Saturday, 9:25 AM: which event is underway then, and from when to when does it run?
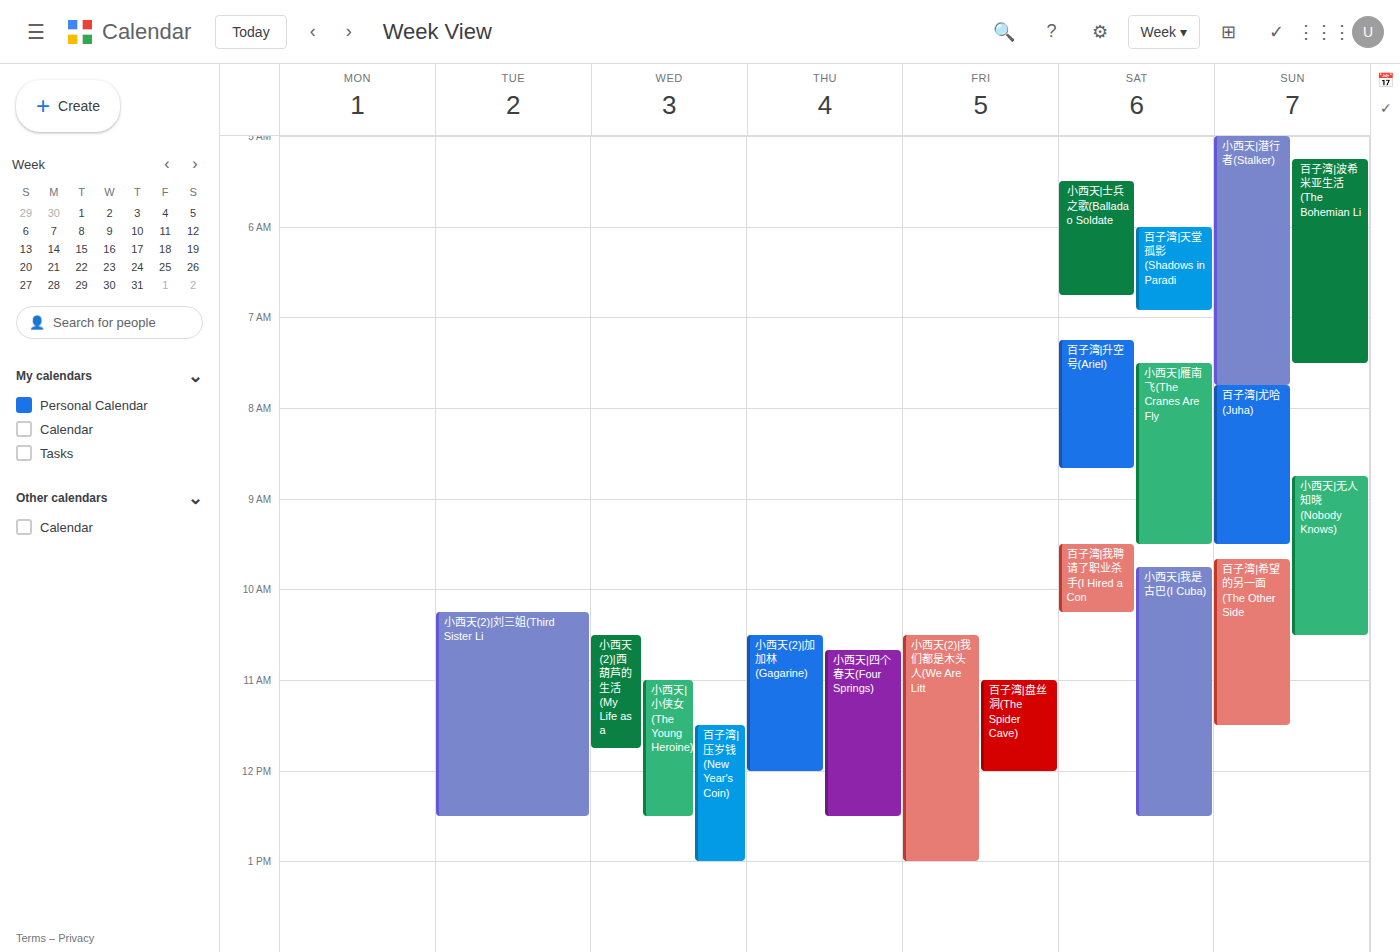
"小西天|雁南飞(The Cranes Are Fly", 7:30 AM to 9:30 AM